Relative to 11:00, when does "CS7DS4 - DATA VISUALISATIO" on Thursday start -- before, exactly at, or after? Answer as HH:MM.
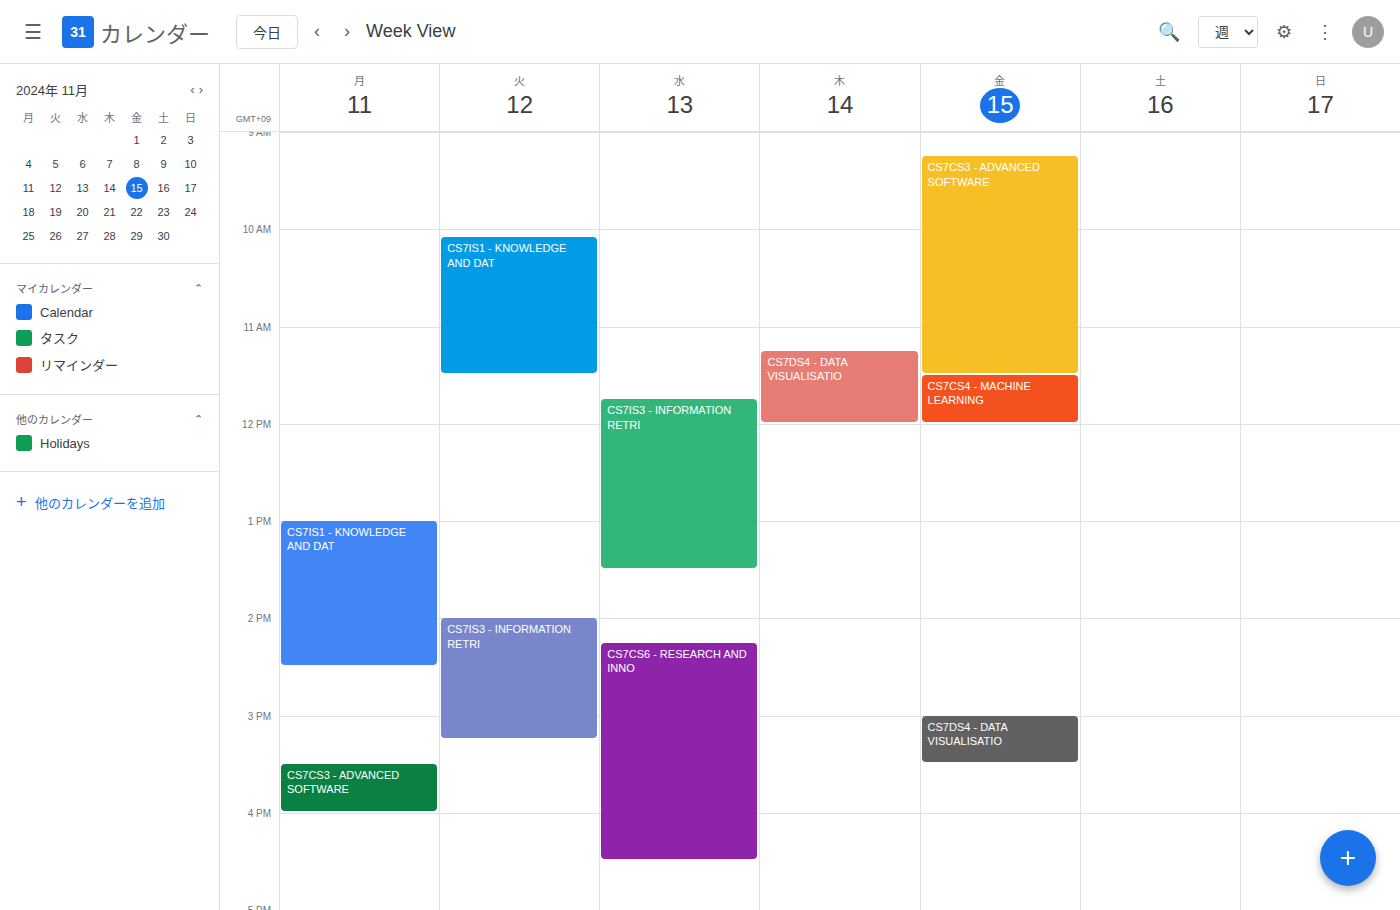
11:15 -- after 11:00, 15 minutes below the 11:00 line.